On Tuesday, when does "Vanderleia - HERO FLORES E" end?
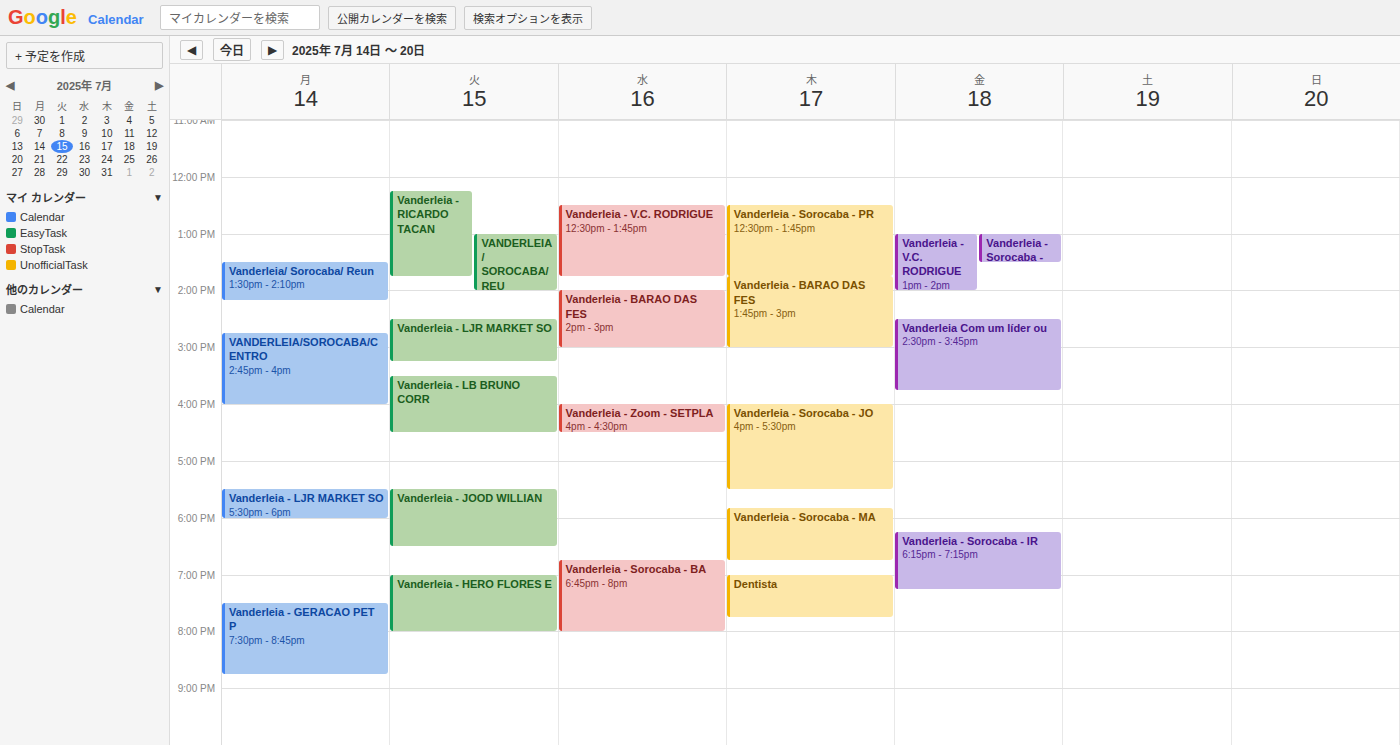
8:00 PM